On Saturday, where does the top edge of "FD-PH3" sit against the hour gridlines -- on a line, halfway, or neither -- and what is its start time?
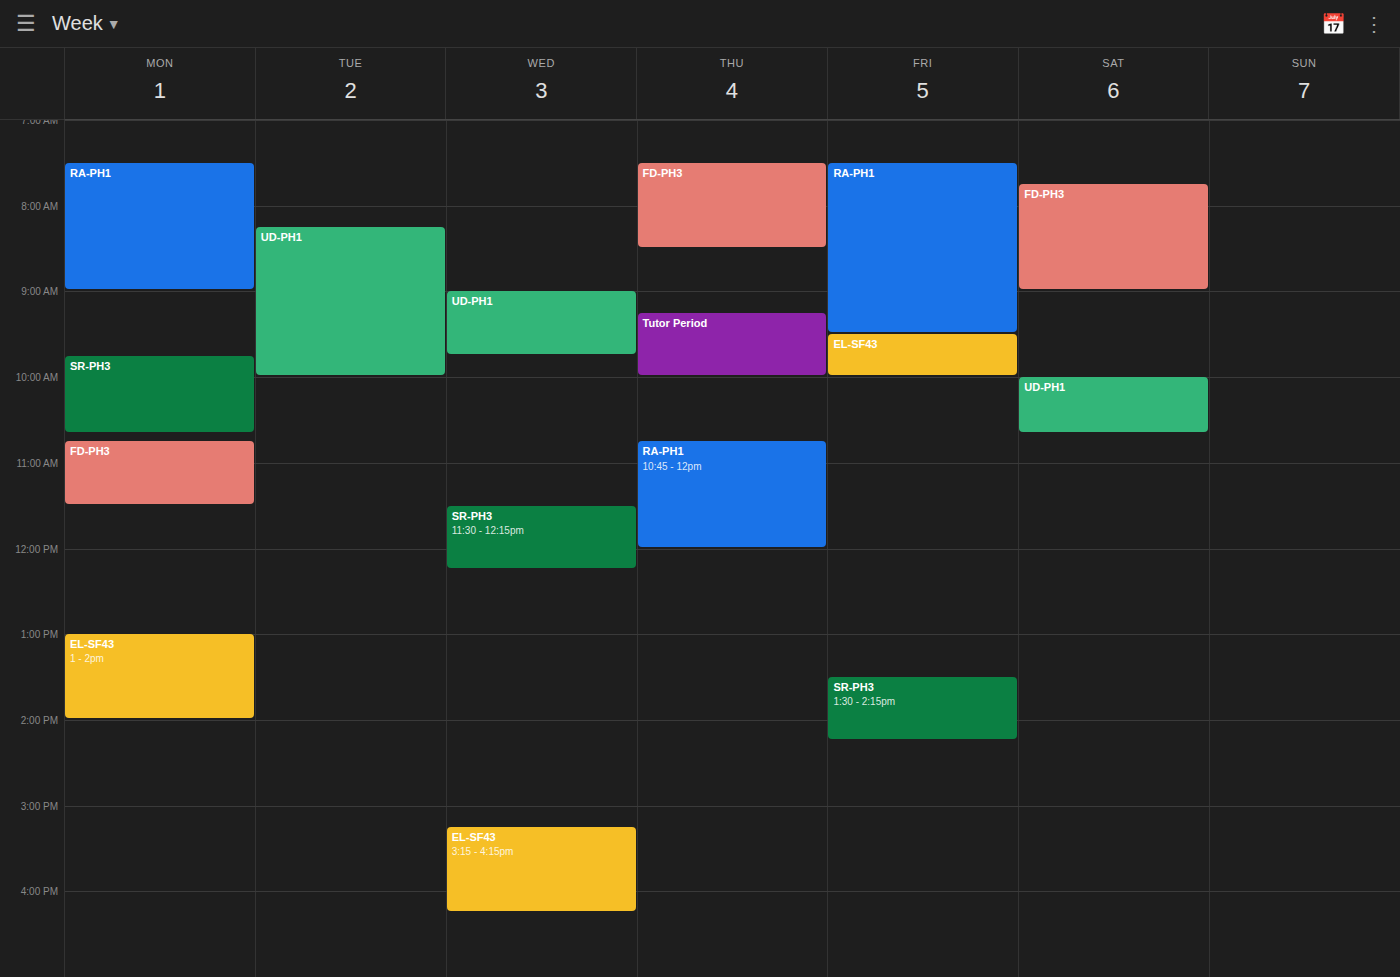
7:45 AM -- neither: three quarters of the way from the 7 AM line to the 8 AM line.